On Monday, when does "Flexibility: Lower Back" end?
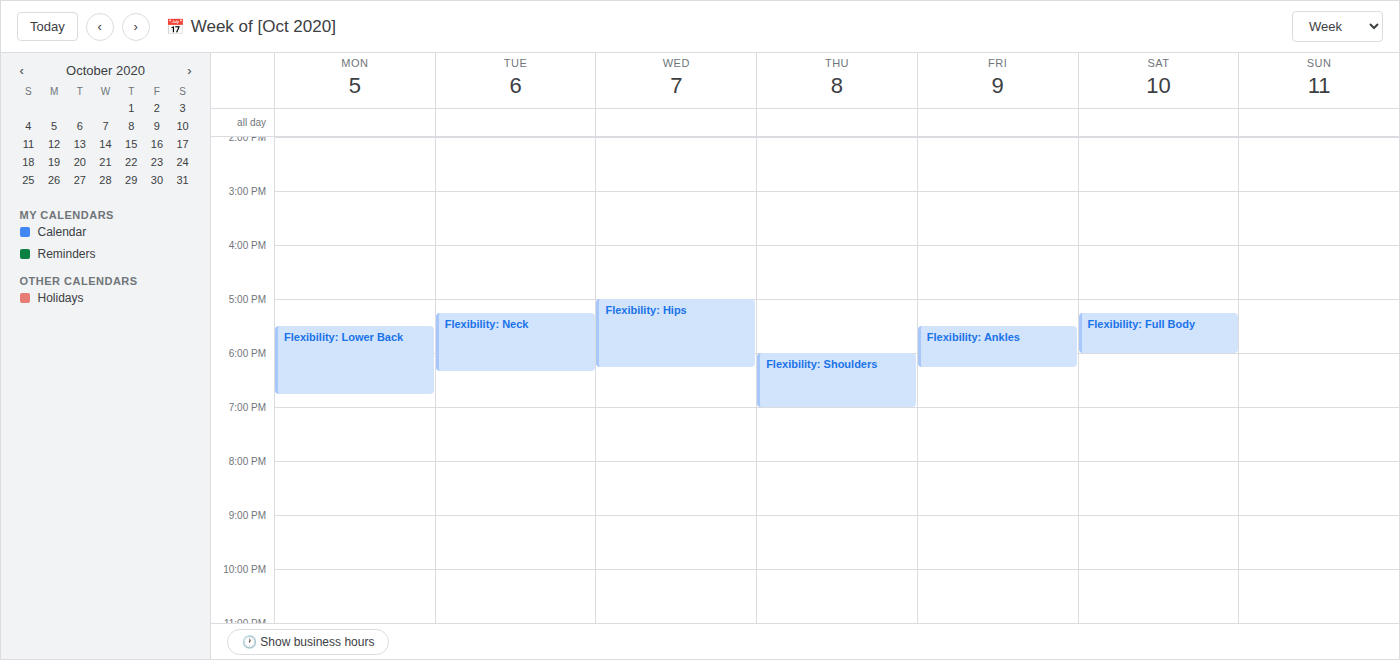
6:45 PM